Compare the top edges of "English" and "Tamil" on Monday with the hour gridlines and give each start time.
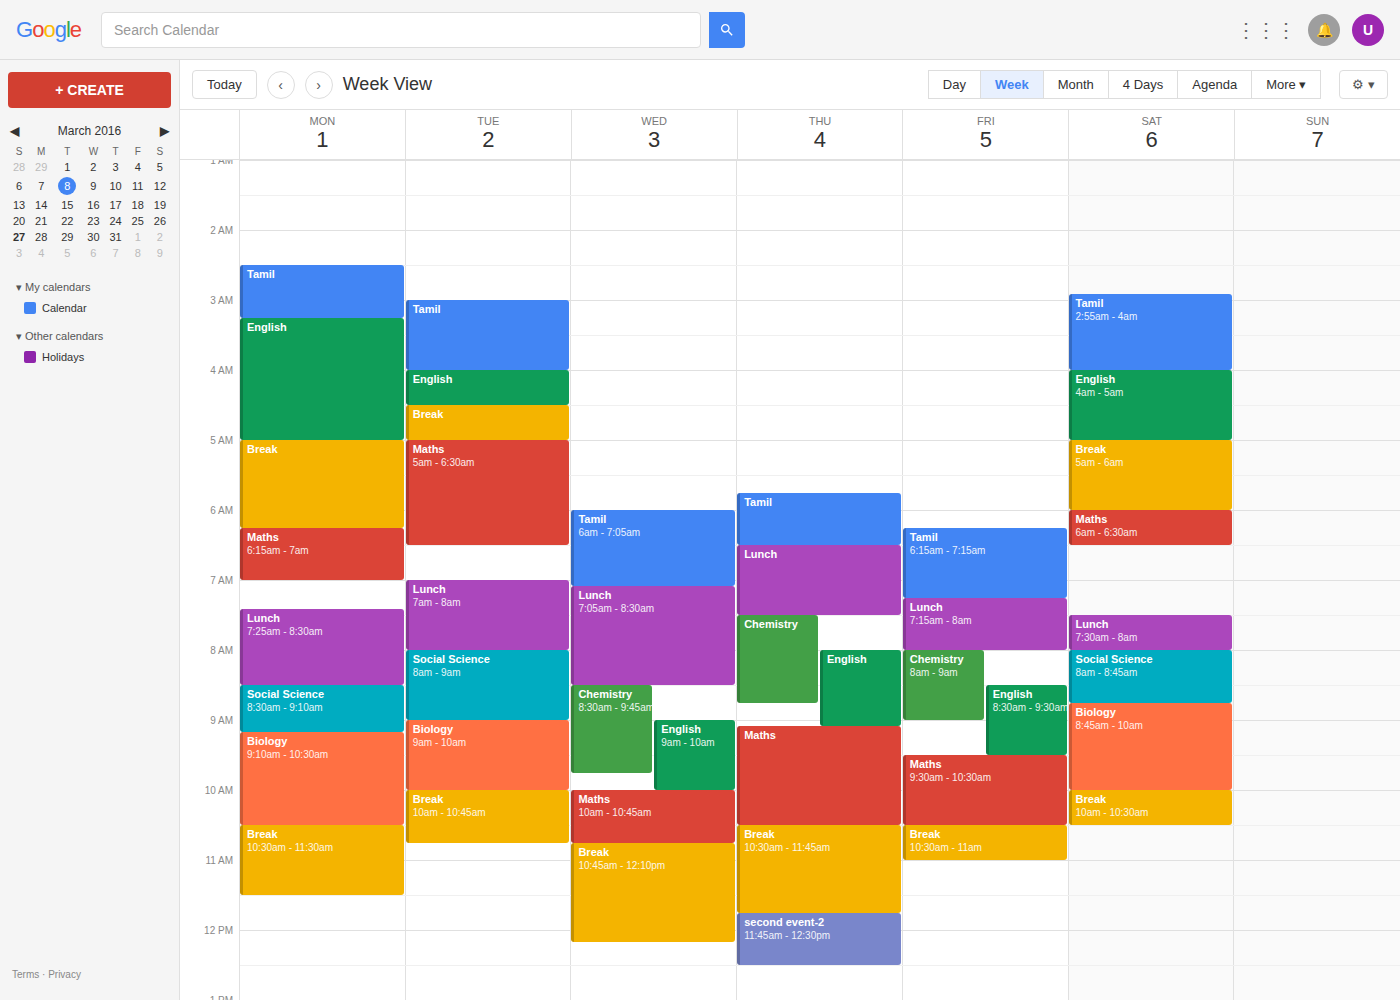
"English": 3:15 AM, neither: a quarter of the way from the 3 AM line to the 4 AM line. "Tamil": 2:30 AM, halfway between the 2 AM and 3 AM lines.